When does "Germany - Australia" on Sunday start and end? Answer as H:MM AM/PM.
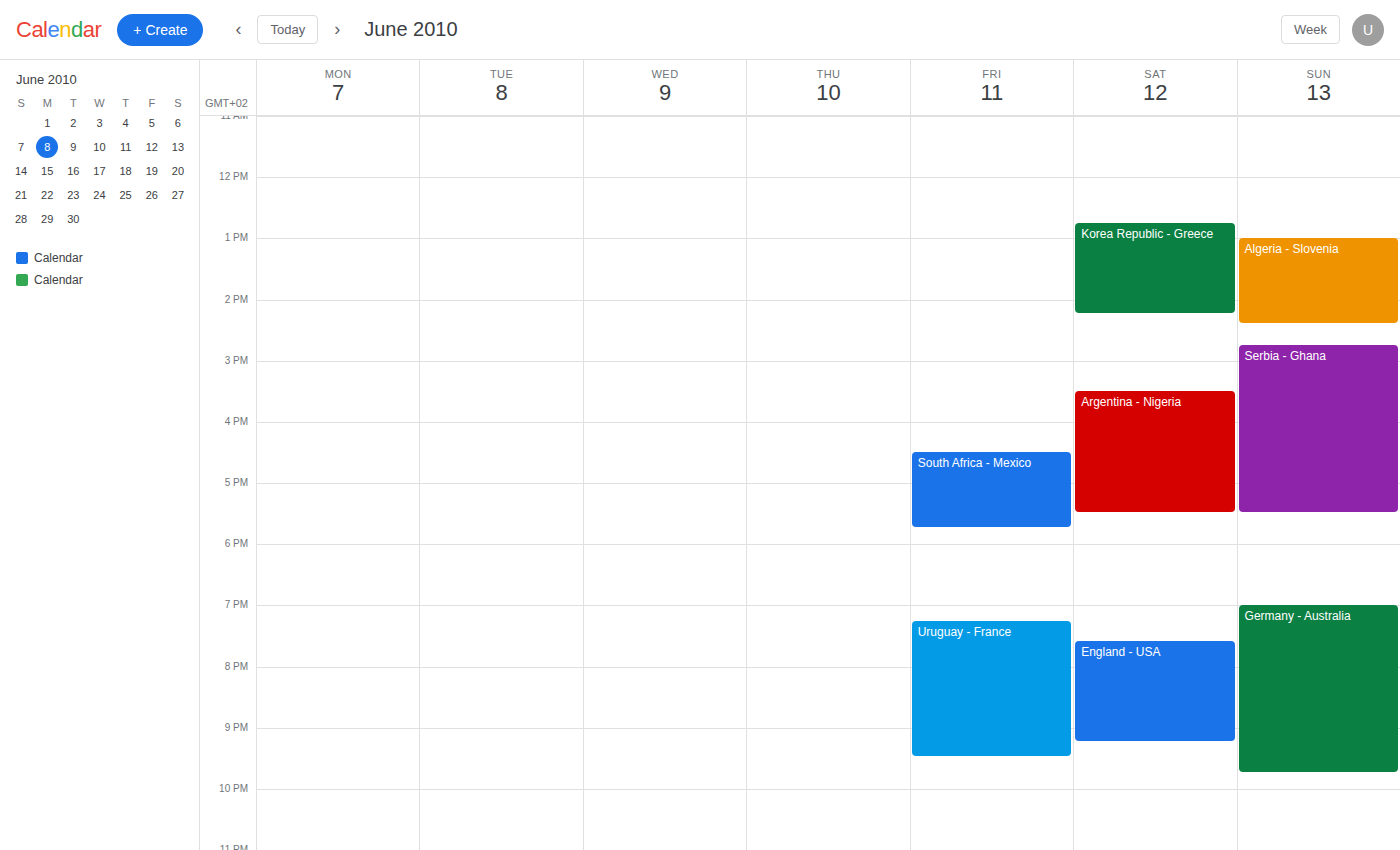
7:00 PM to 9:45 PM